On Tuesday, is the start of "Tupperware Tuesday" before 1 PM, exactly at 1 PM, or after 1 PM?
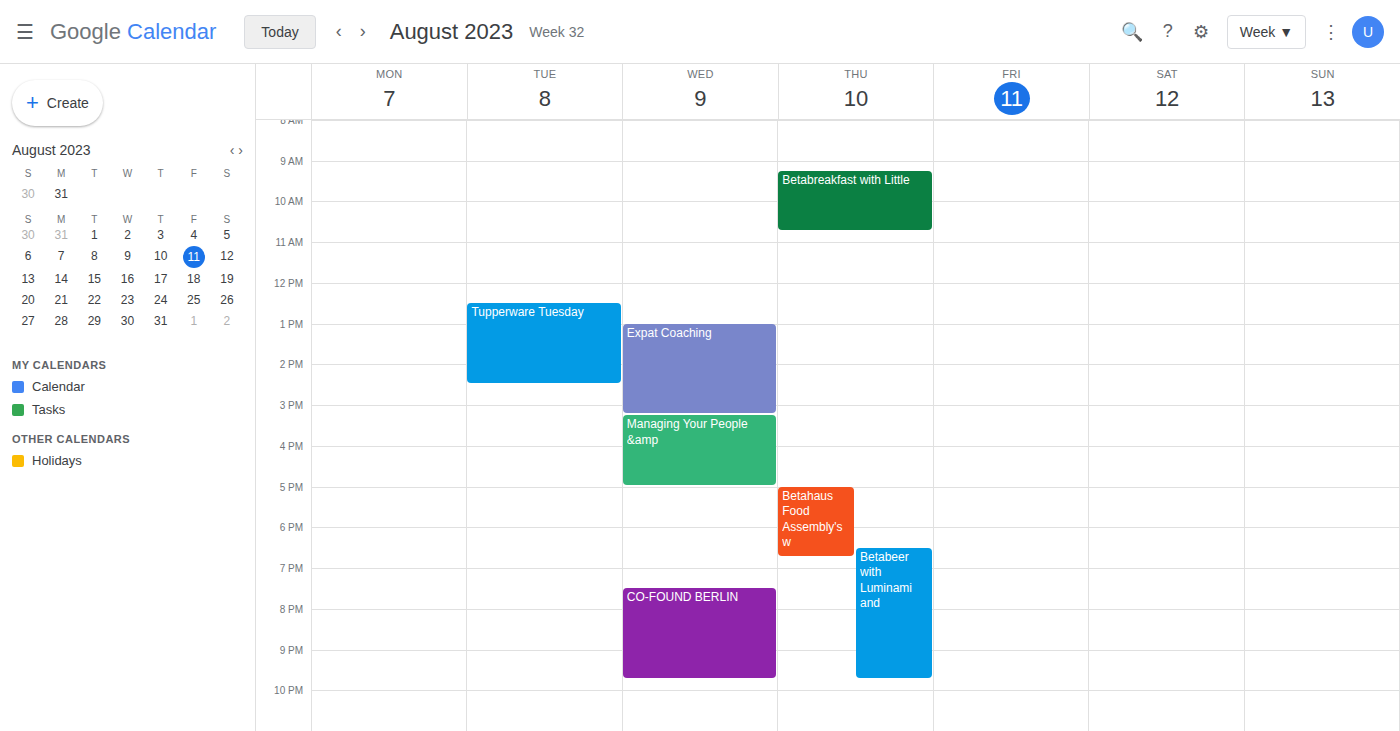
12:30 PM -- before 1 PM, 30 minutes above the 1 PM line.